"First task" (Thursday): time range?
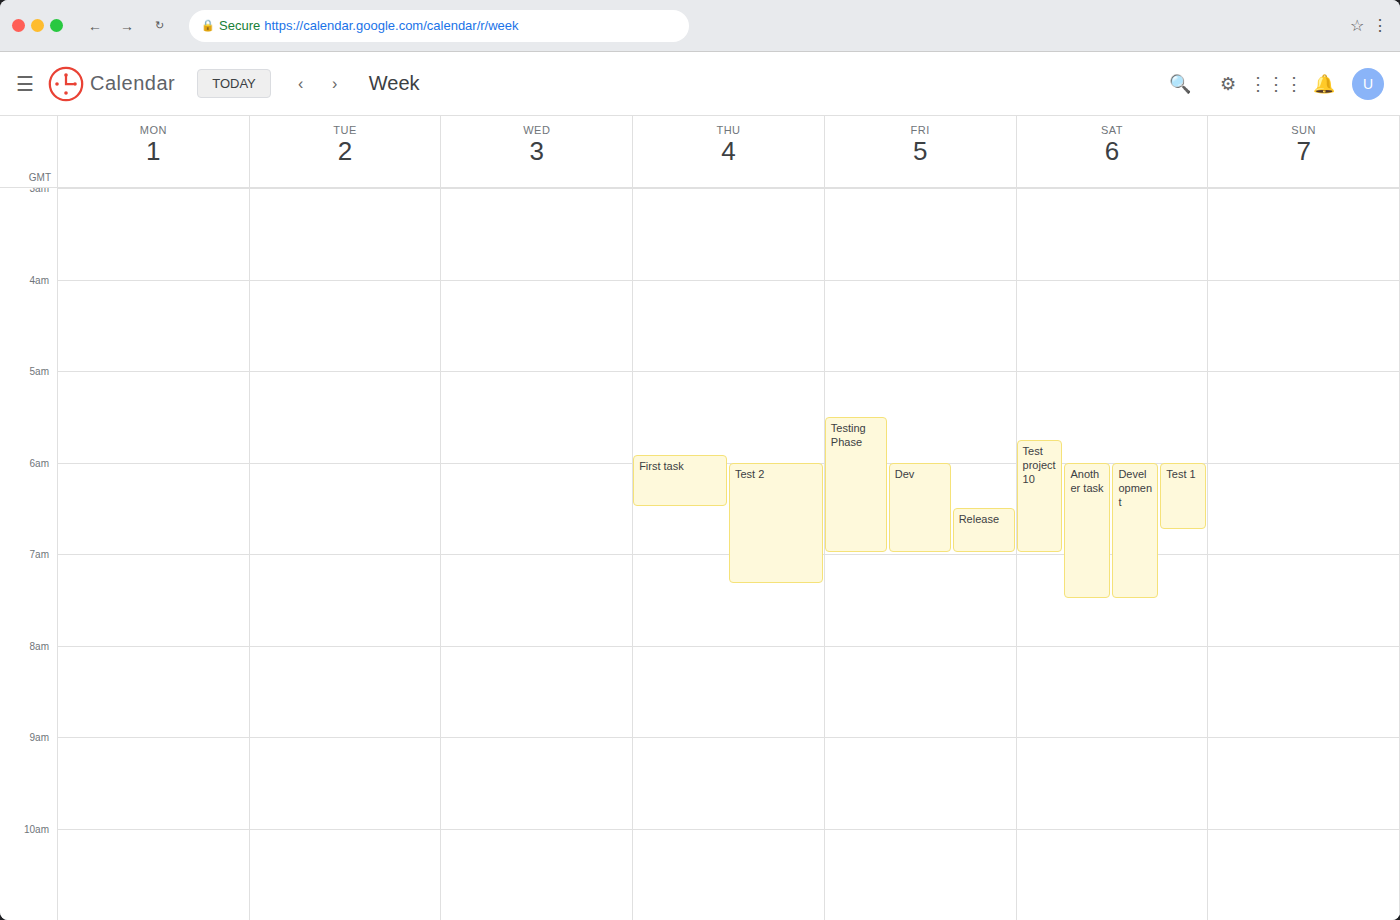
5:55 AM to 6:30 AM